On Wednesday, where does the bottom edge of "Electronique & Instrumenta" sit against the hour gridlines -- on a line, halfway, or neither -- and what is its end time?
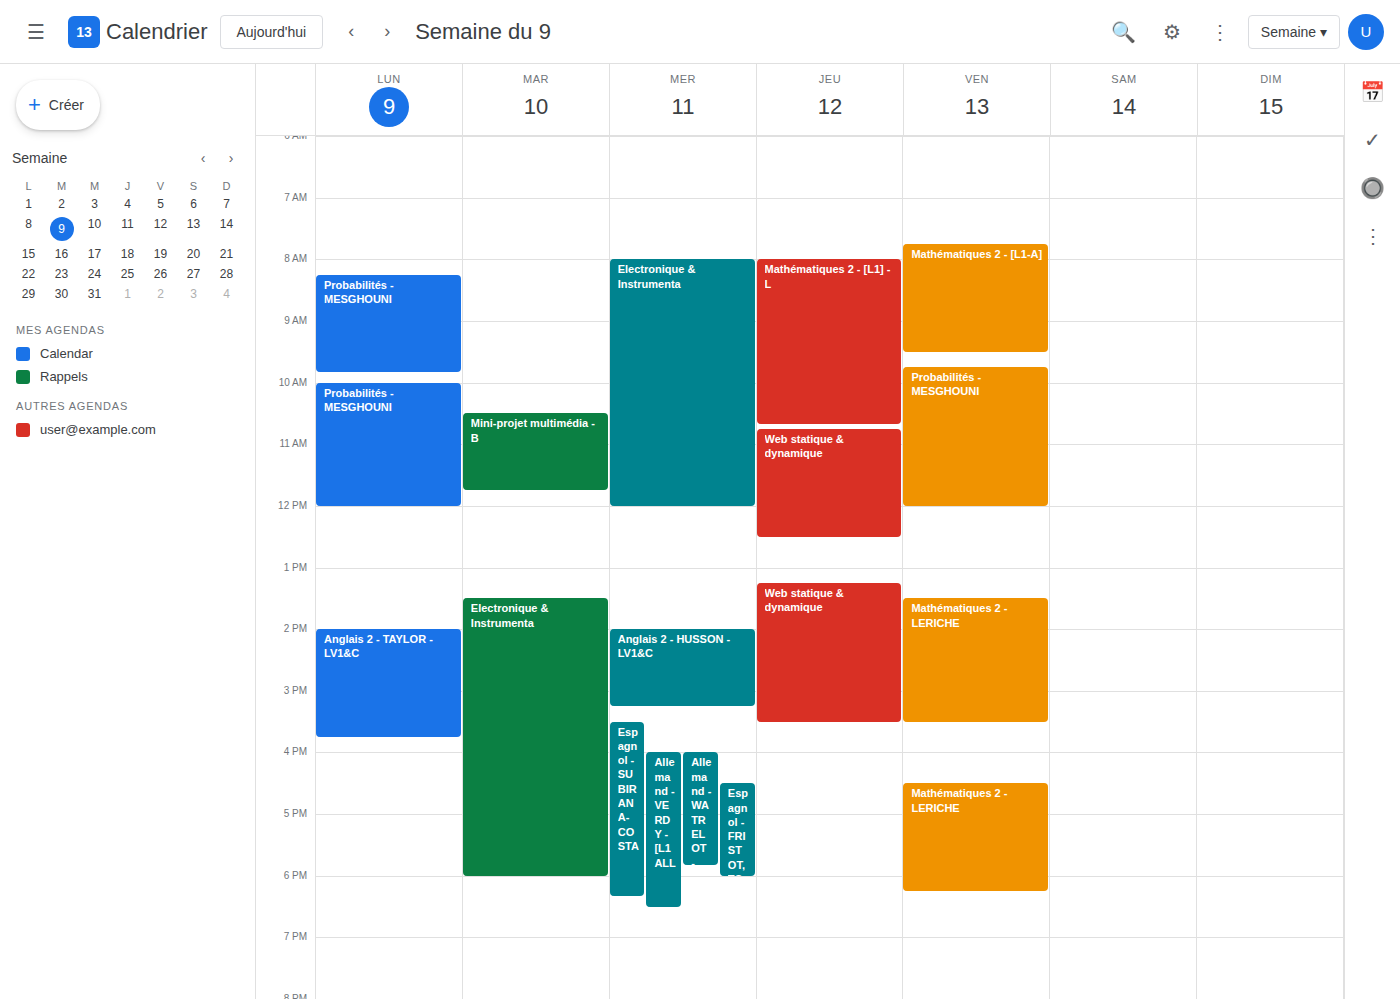
12:00 PM -- exactly on the 12 PM line.